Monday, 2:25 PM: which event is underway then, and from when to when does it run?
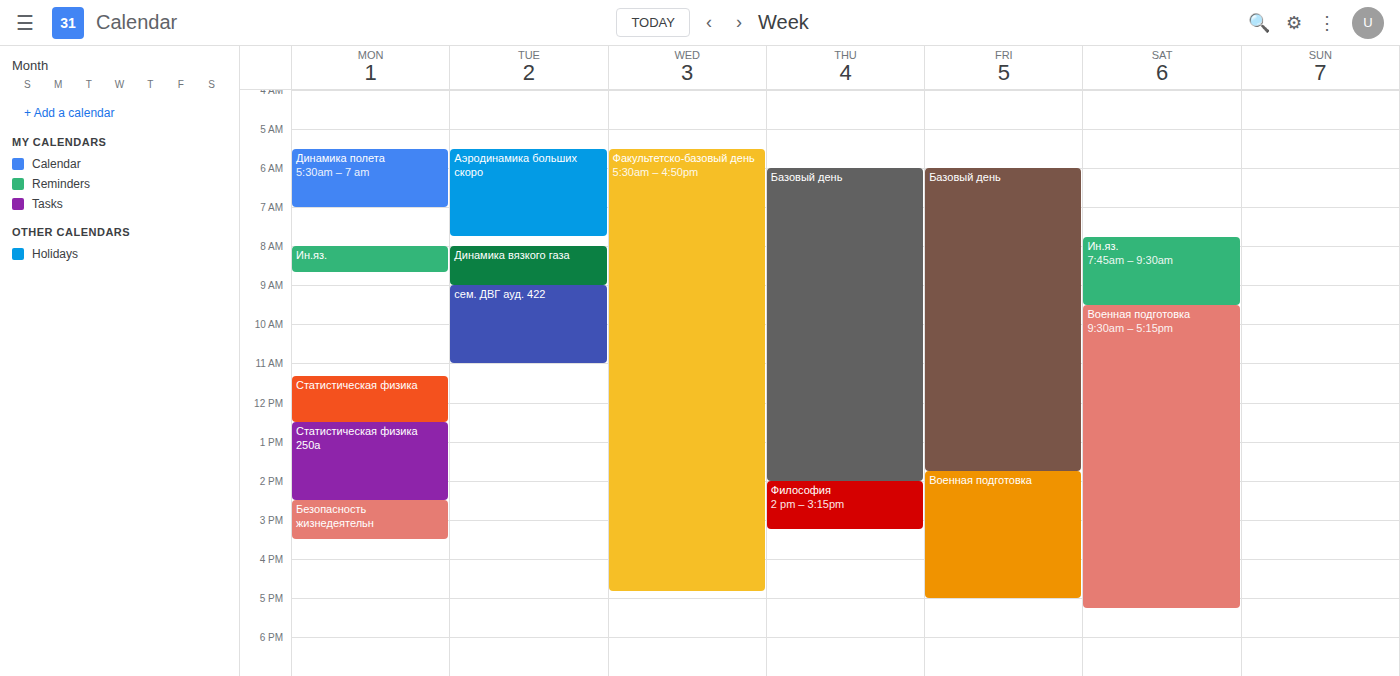
"Статистическая физика 250а", 12:30 PM to 2:30 PM